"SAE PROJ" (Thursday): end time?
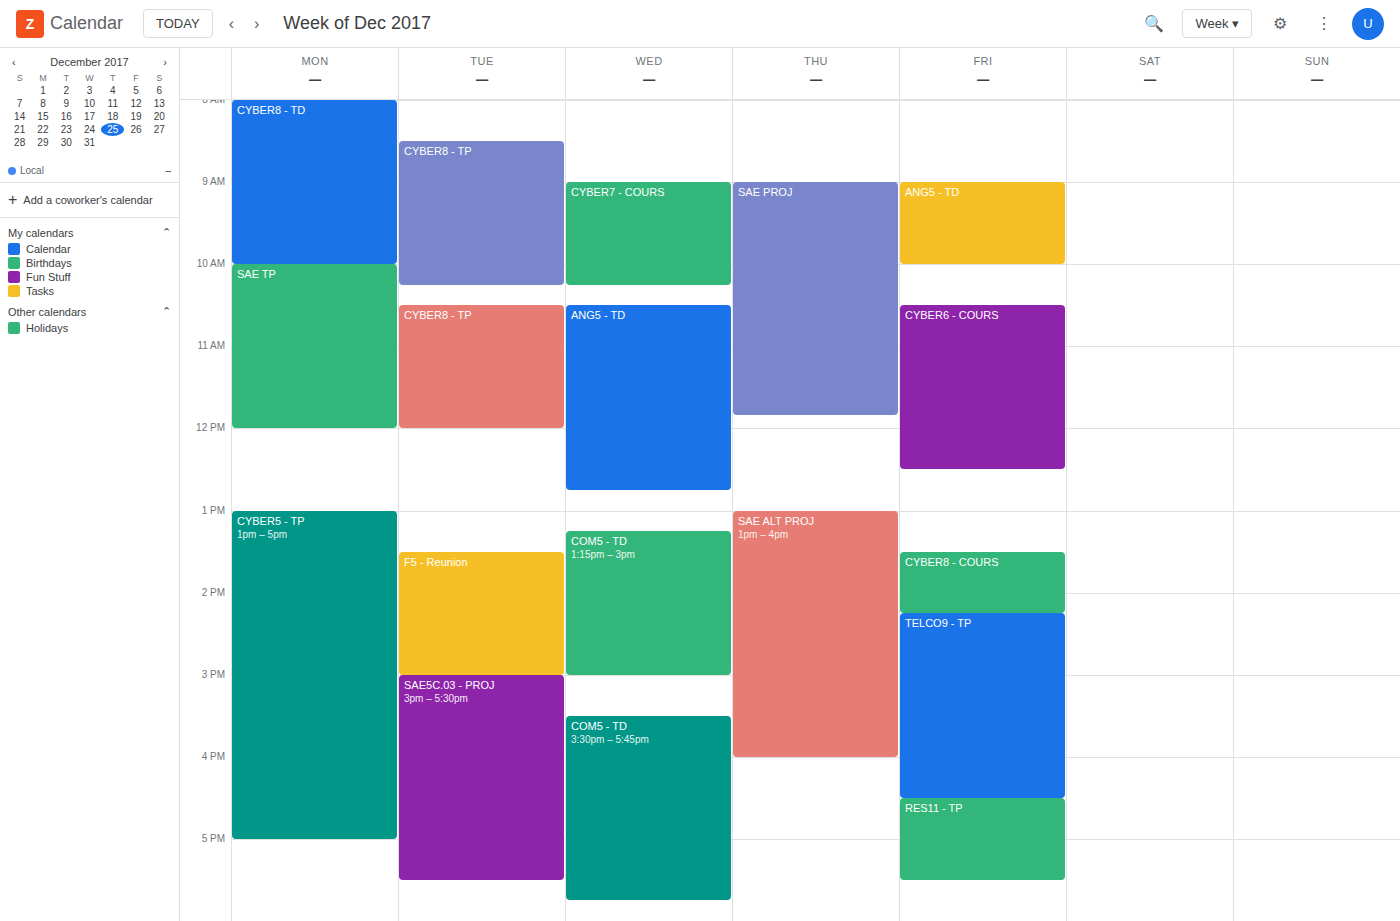
11:50